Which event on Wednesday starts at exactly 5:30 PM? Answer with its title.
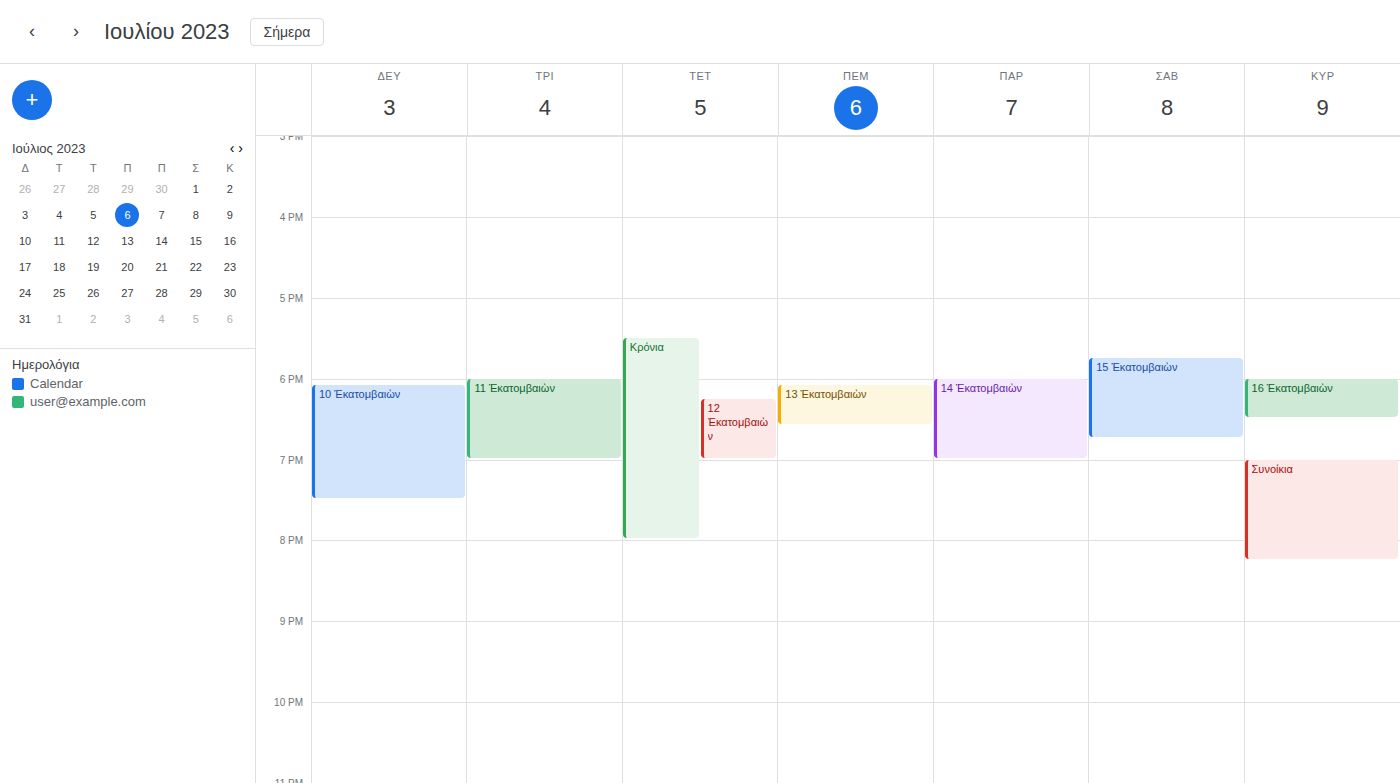
"Κρόνια"